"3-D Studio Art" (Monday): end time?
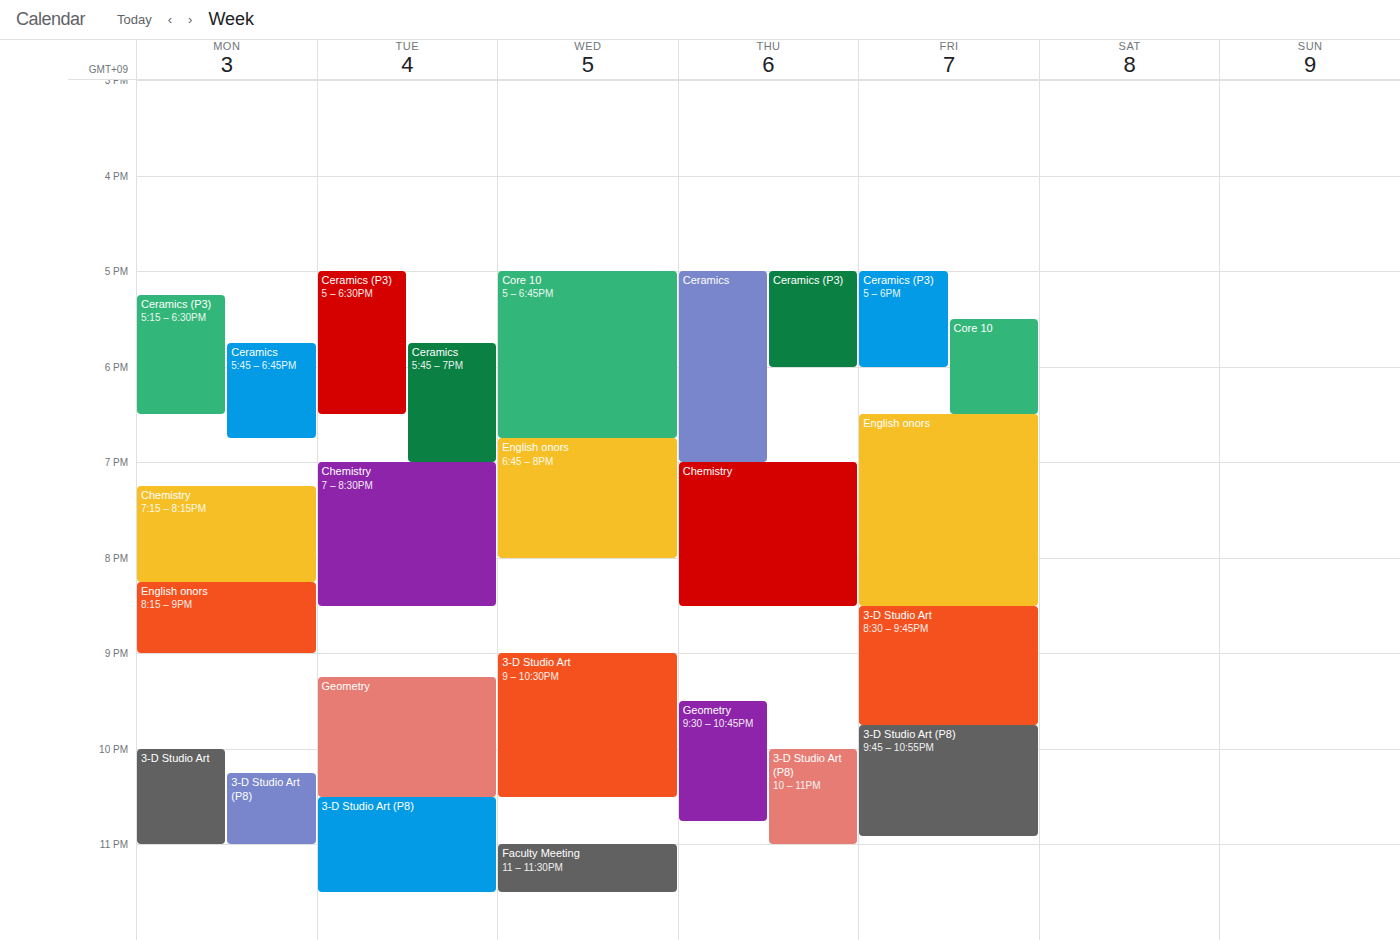
11:00 PM